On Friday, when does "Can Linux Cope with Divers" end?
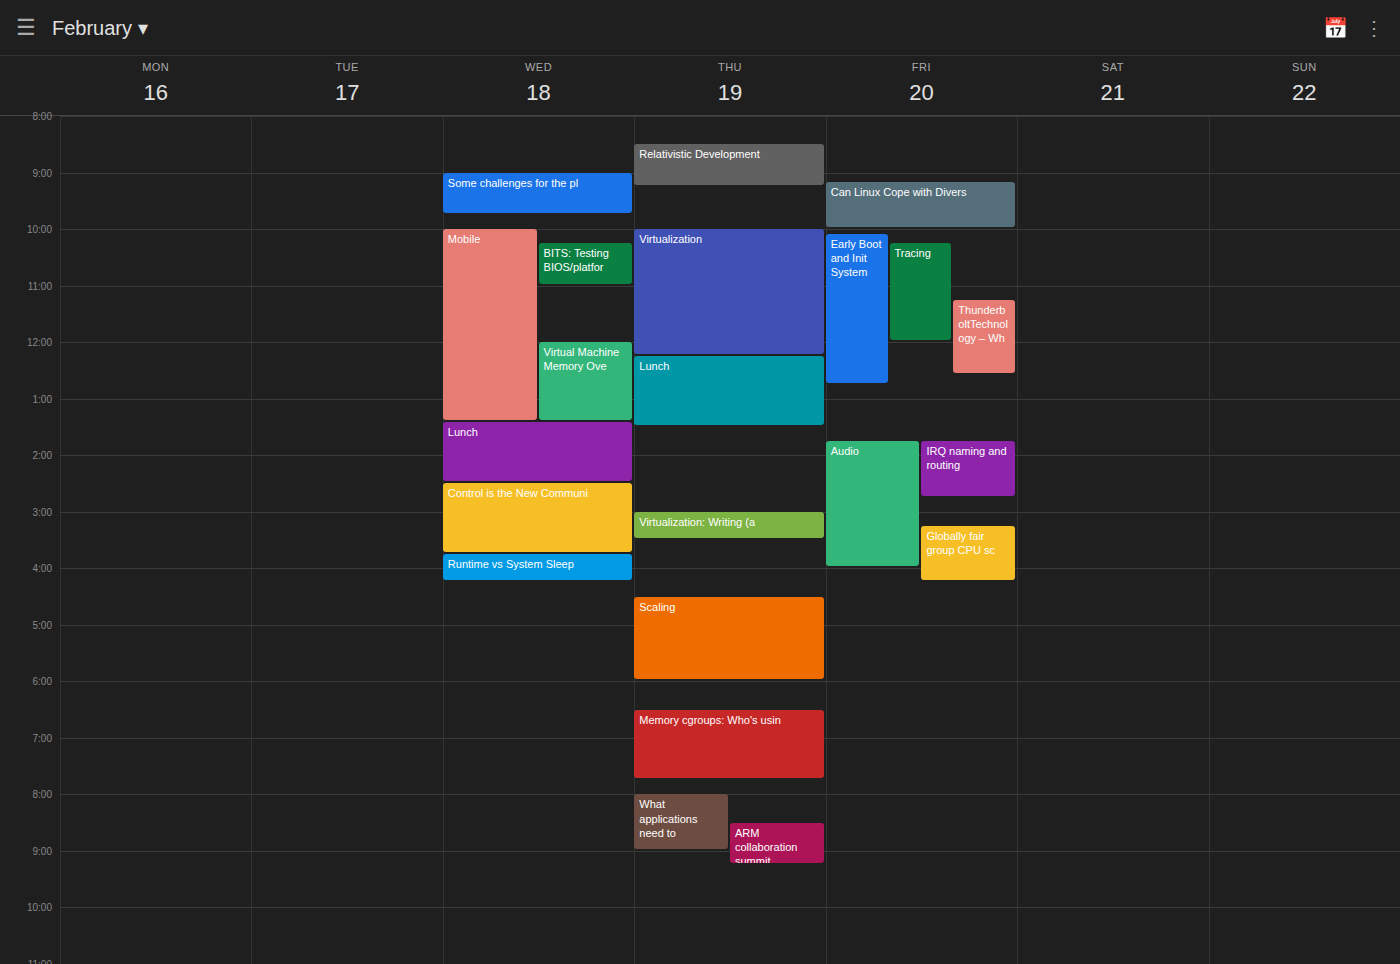
10:00 AM